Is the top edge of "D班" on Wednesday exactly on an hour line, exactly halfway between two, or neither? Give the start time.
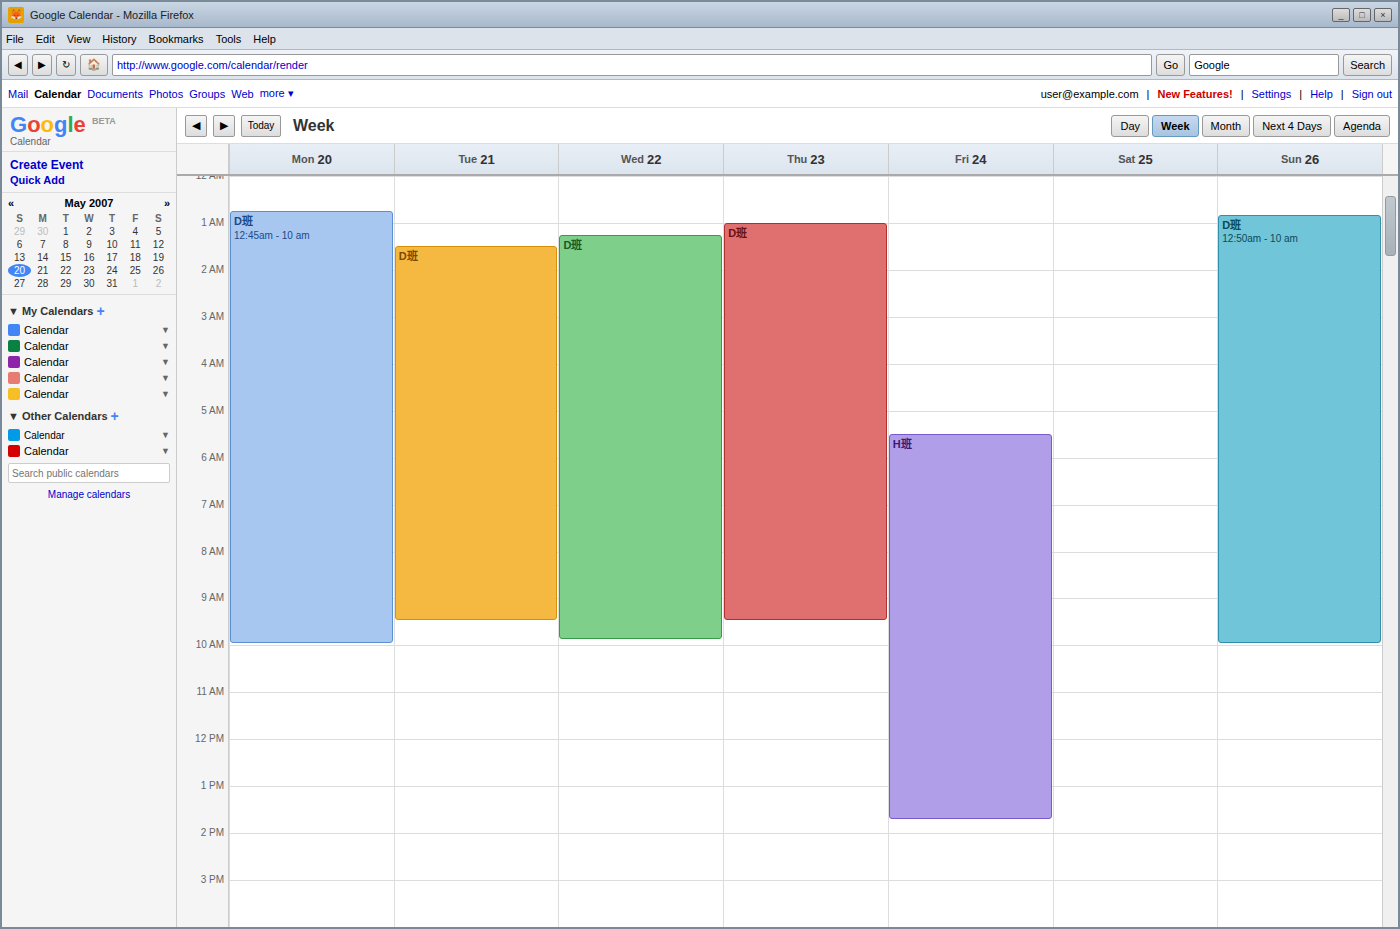
1:15 AM -- neither: a quarter of the way from the 1 AM line to the 2 AM line.